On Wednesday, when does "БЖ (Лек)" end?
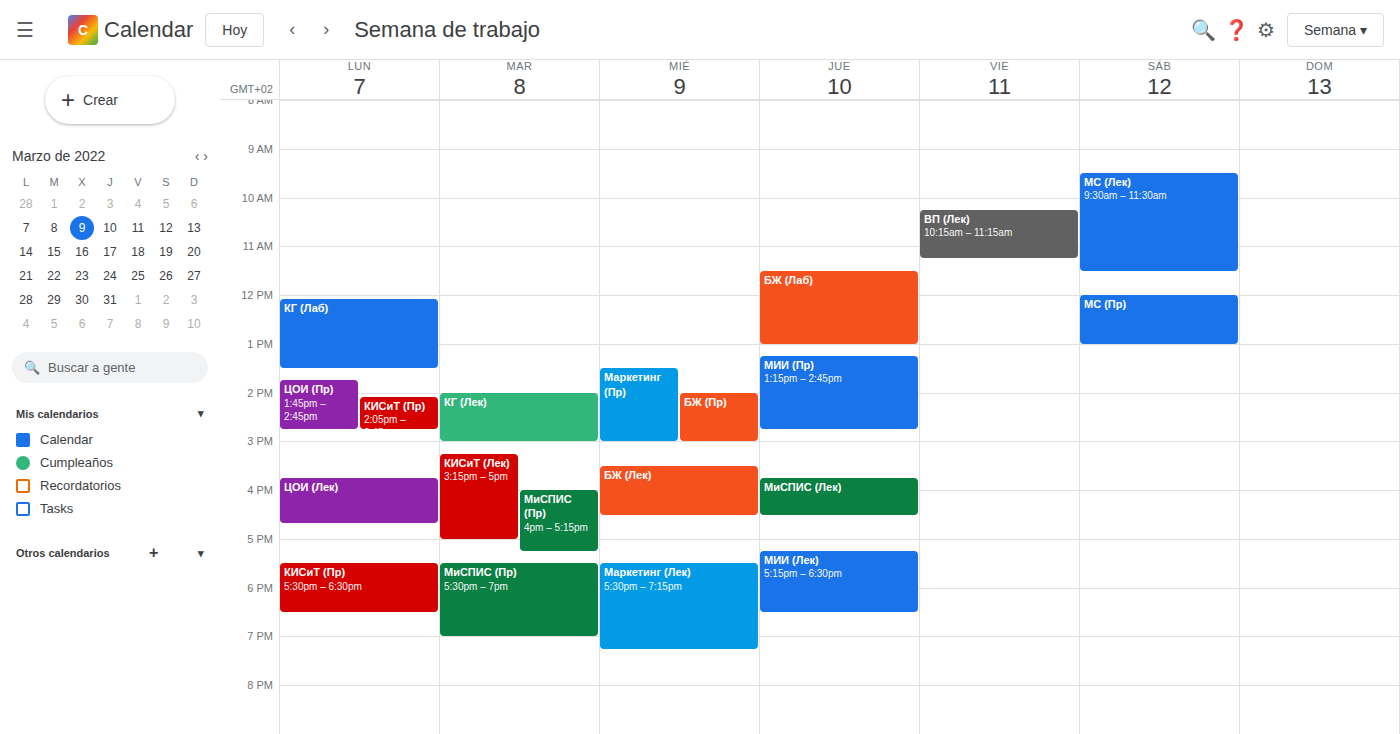
4:30 PM